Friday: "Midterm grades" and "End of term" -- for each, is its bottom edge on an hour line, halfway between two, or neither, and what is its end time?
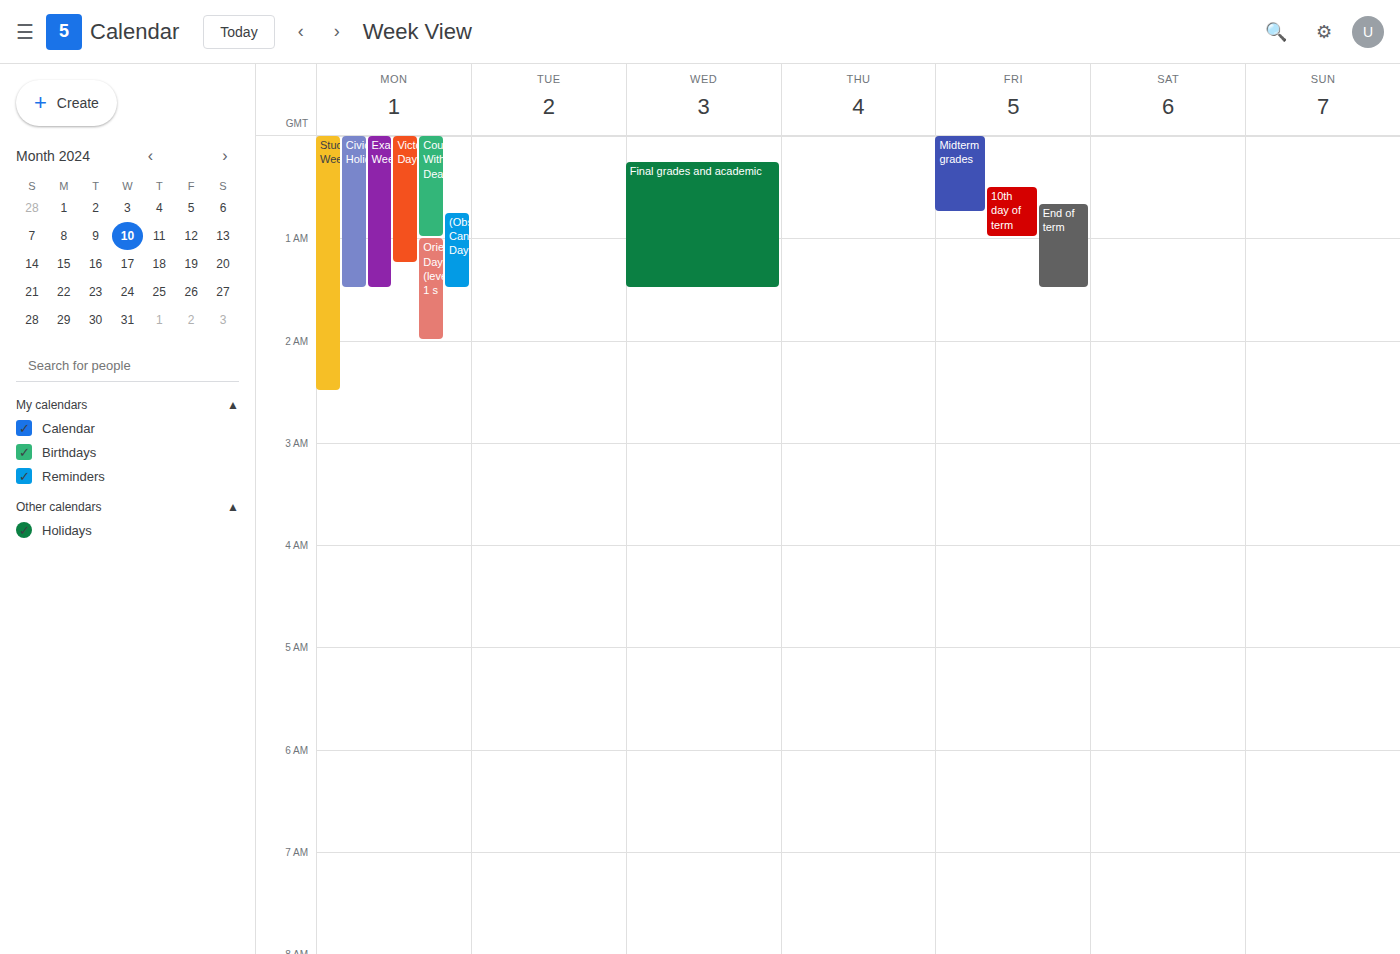
"Midterm grades": 12:45 AM, neither: three quarters of the way from the 12 AM line to the 1 AM line. "End of term": 1:30 AM, halfway between the 1 AM and 2 AM lines.